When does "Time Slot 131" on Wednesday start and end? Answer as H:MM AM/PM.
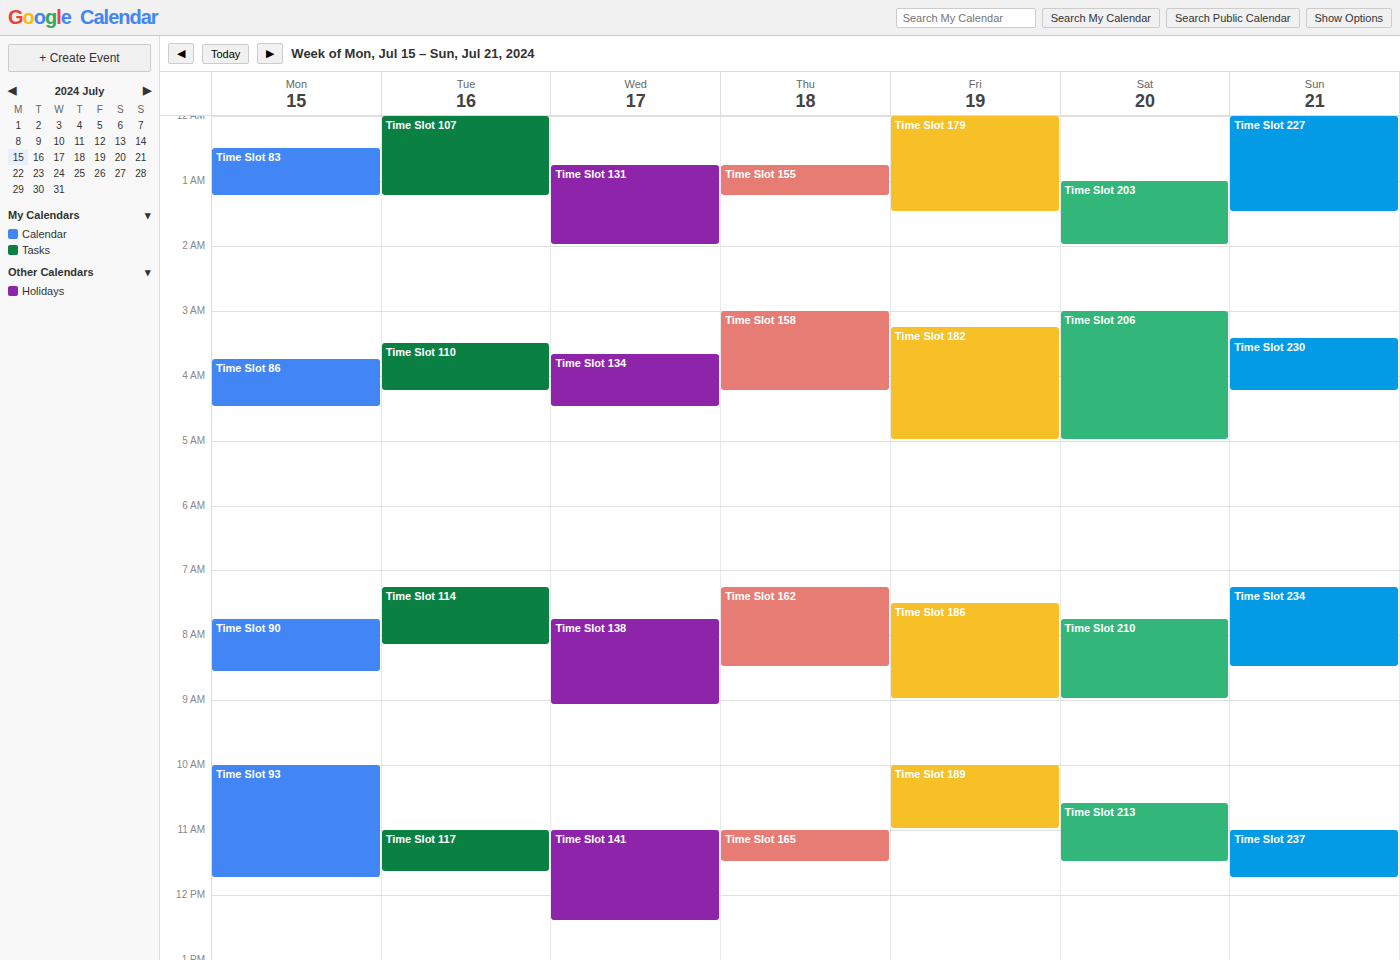
12:45 AM to 2:00 AM